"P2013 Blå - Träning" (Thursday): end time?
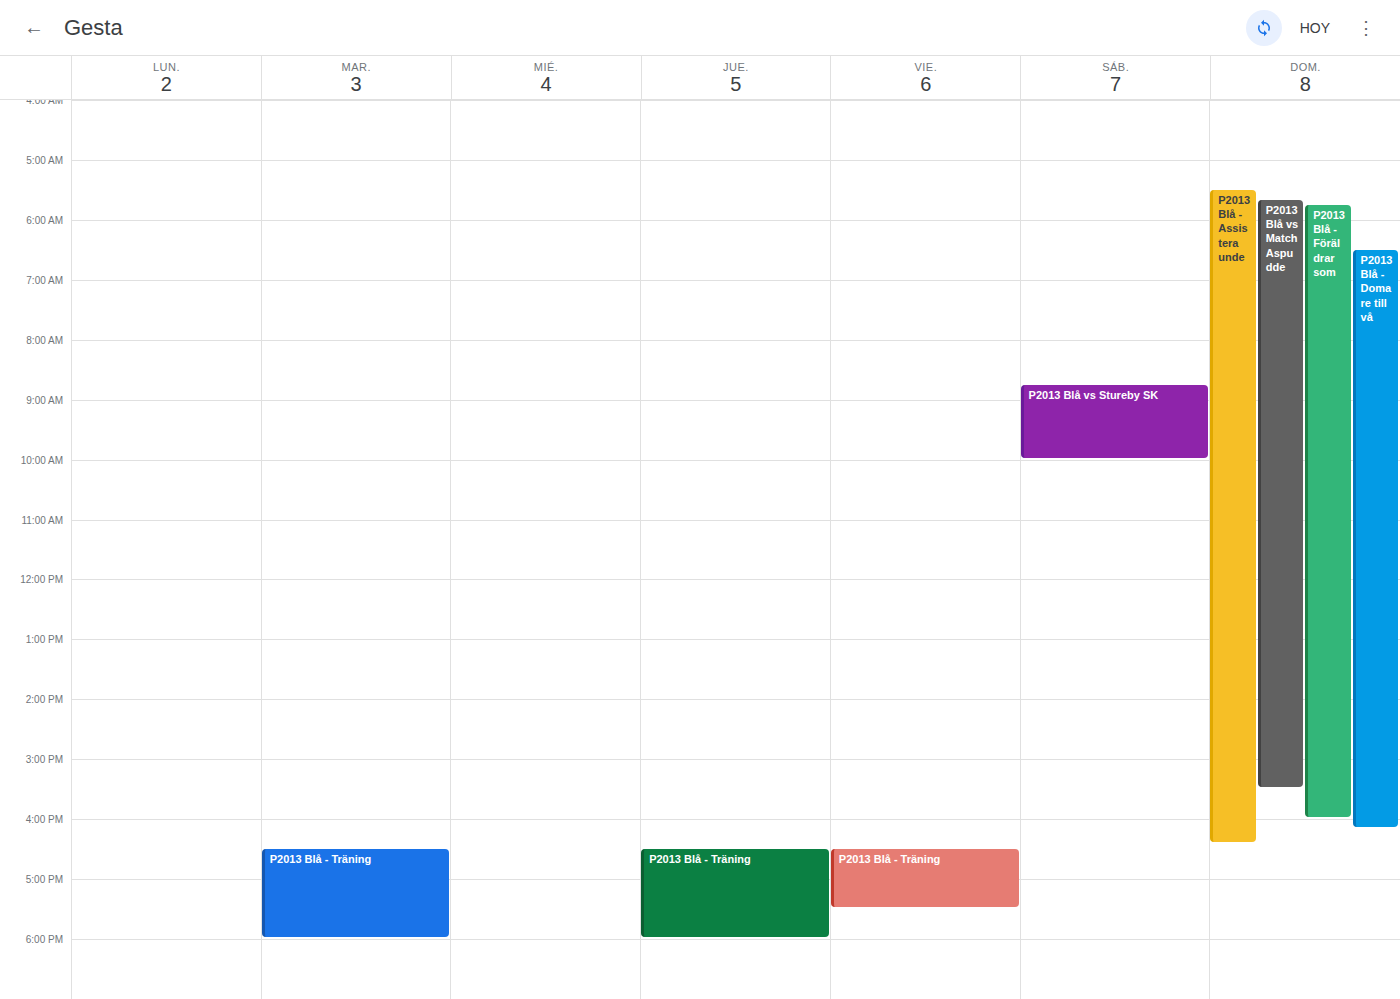
6:00 PM